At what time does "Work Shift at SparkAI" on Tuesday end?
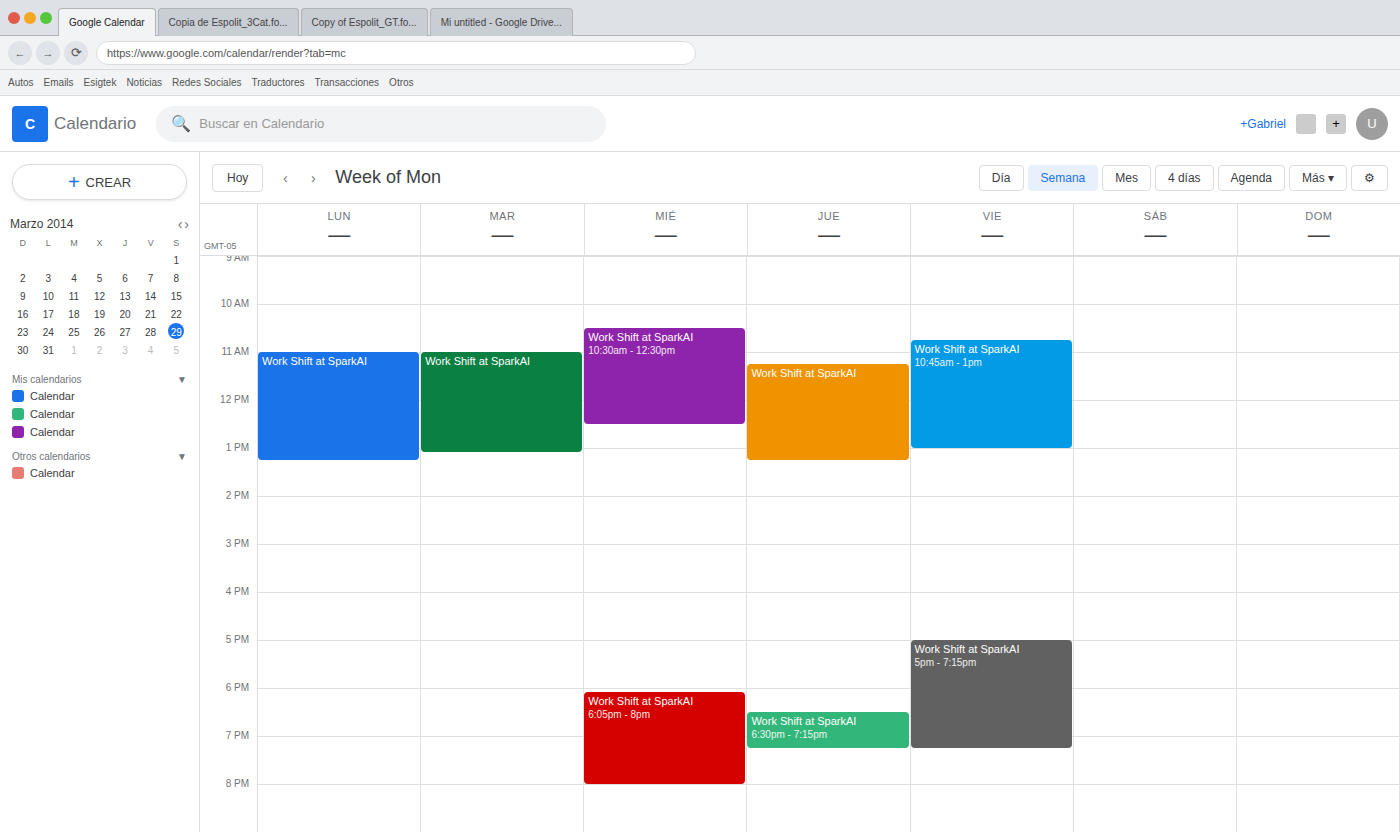
1:05 PM